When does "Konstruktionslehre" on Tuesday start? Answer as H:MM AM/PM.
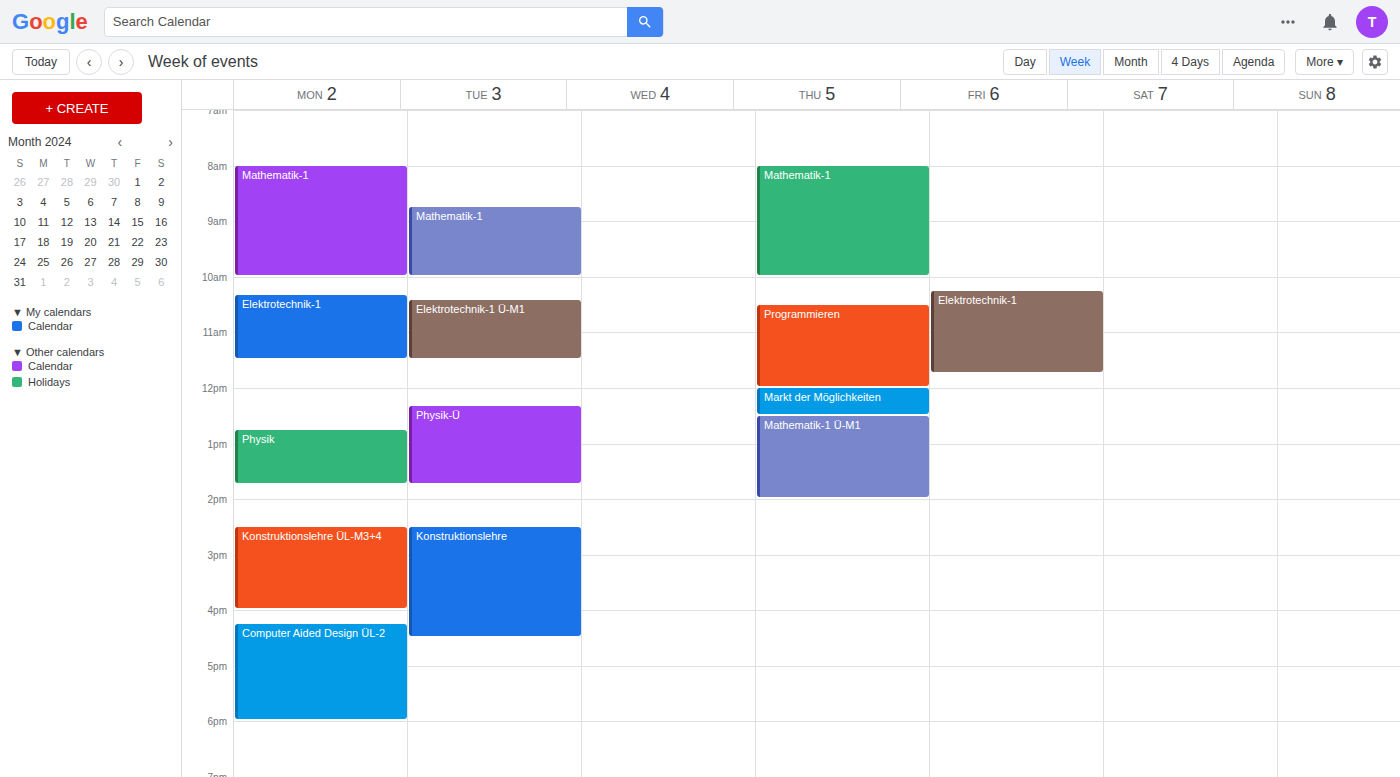
2:30 PM